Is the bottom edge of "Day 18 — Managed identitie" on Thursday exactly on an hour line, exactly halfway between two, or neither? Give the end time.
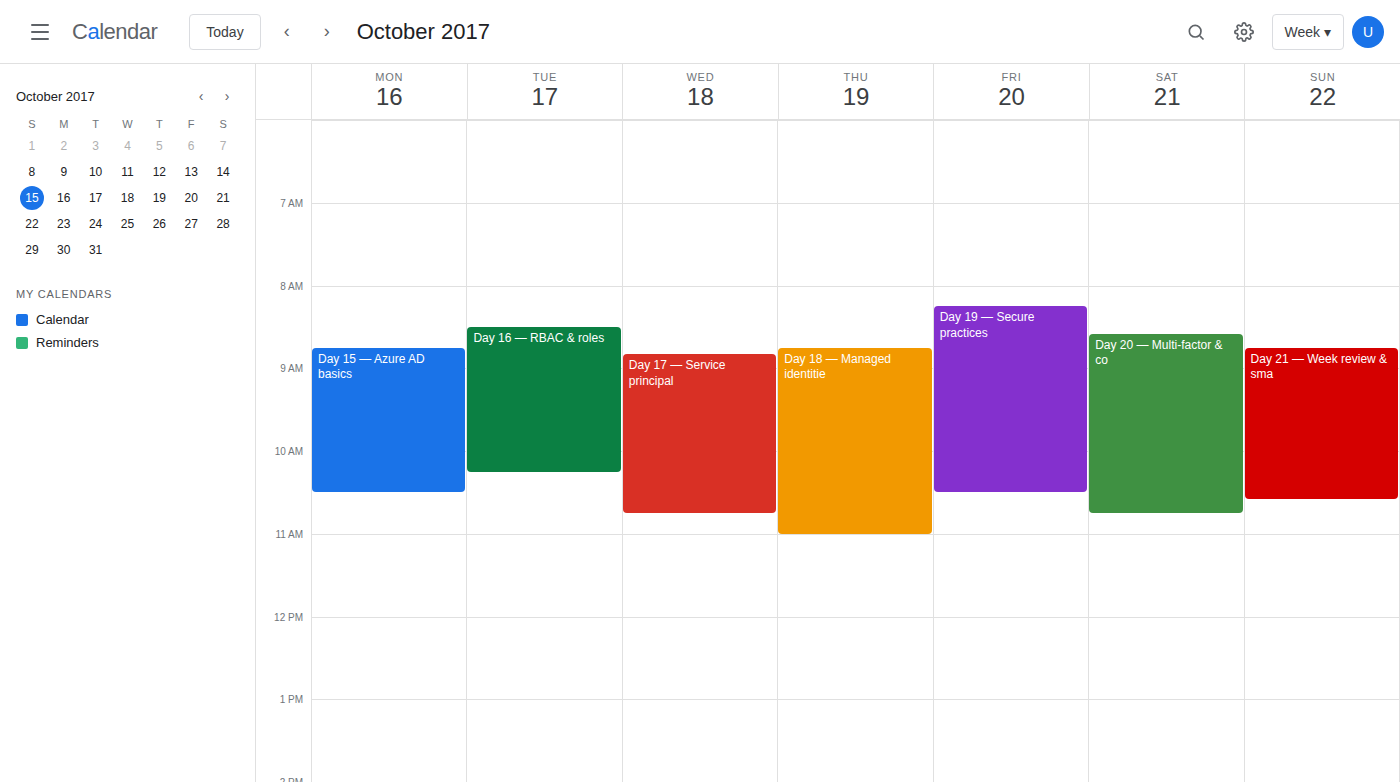
11:00 AM -- exactly on the 11 AM line.